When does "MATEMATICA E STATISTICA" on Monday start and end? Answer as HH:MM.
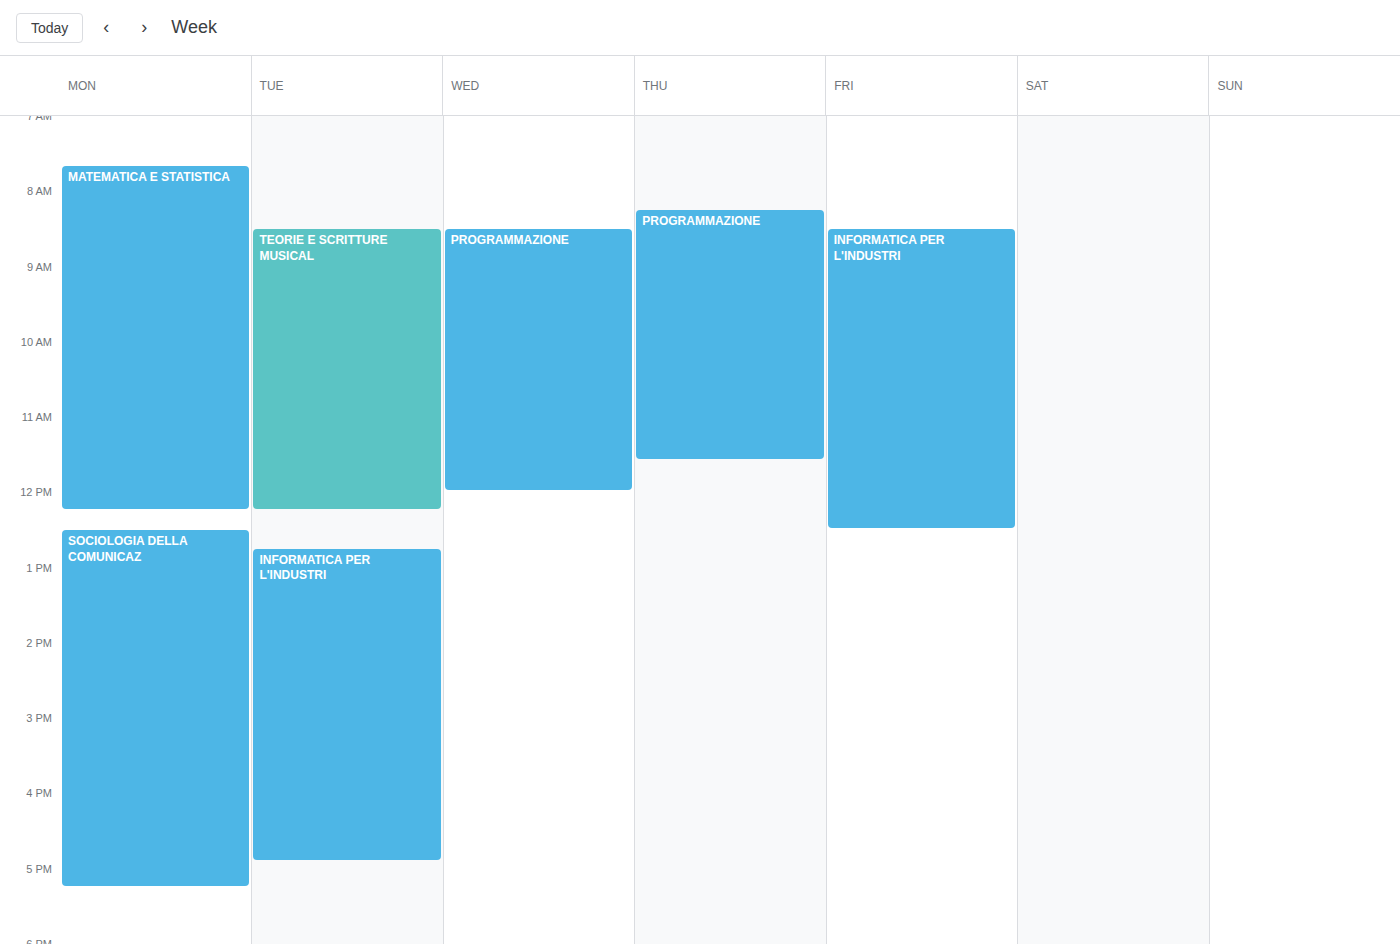
07:40 to 12:15